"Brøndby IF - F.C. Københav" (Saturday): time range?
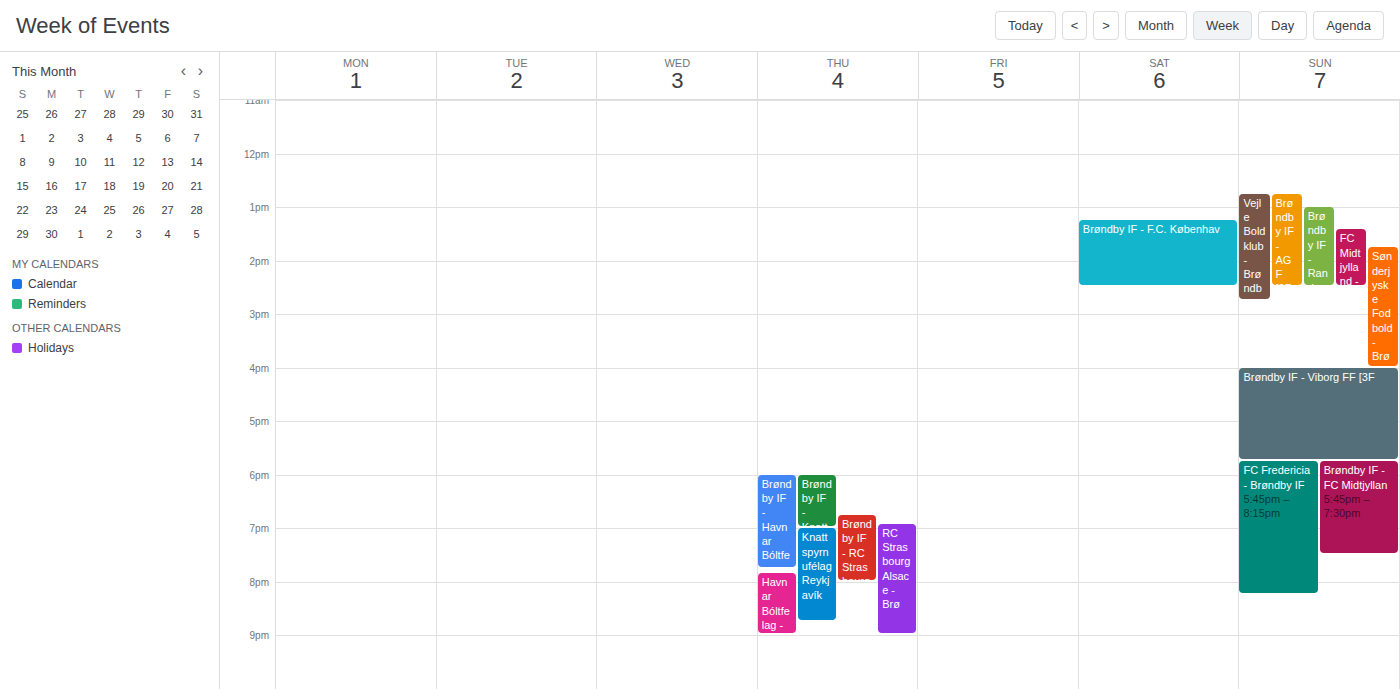
1:15 PM to 2:30 PM